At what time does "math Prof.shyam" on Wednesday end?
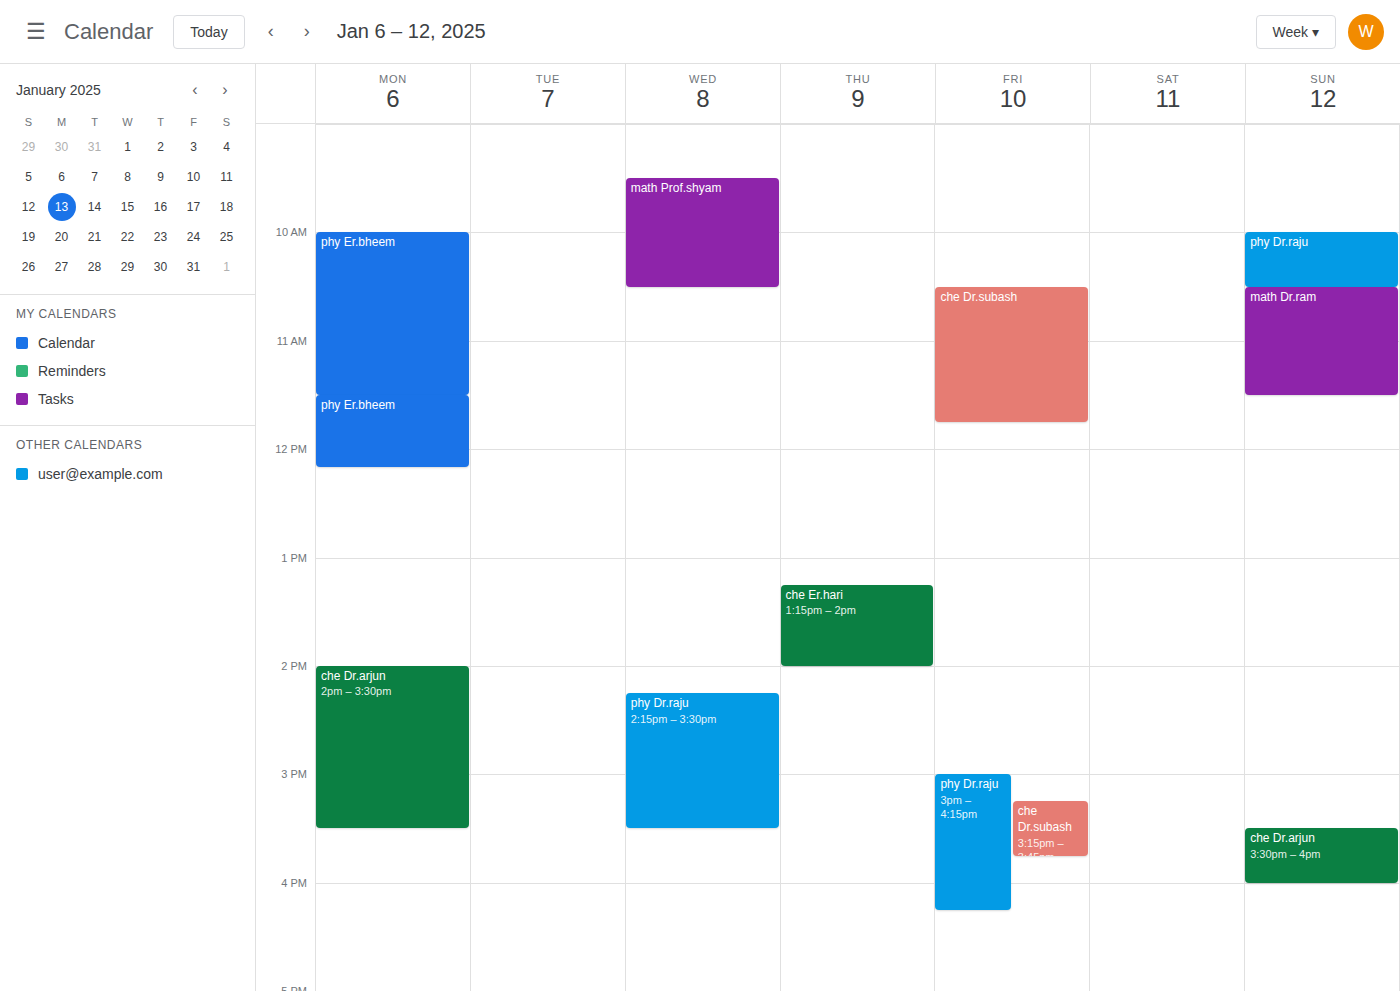
10:30 AM